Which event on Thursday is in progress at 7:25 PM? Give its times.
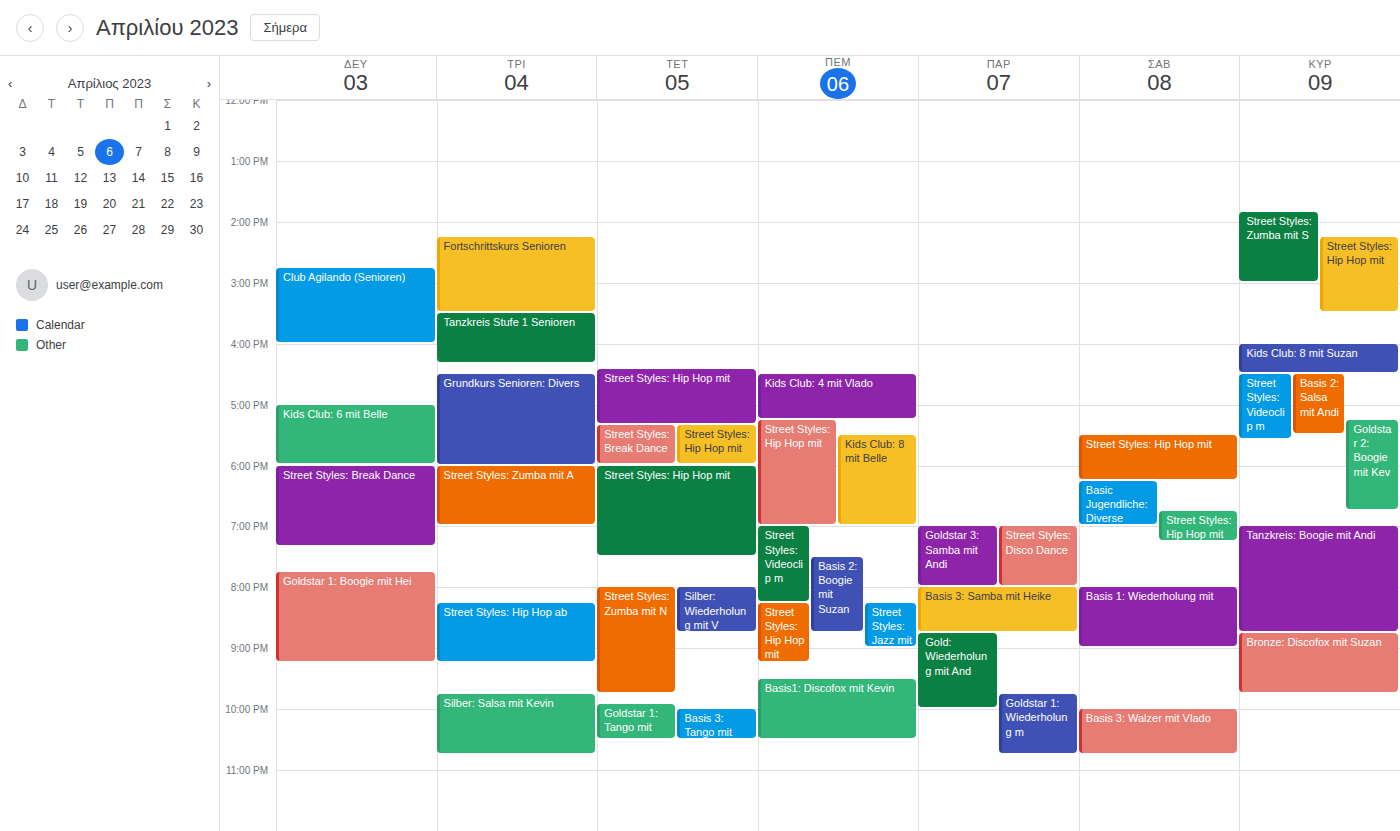
"Street Styles: Videoclip m", 7:00 PM to 8:15 PM